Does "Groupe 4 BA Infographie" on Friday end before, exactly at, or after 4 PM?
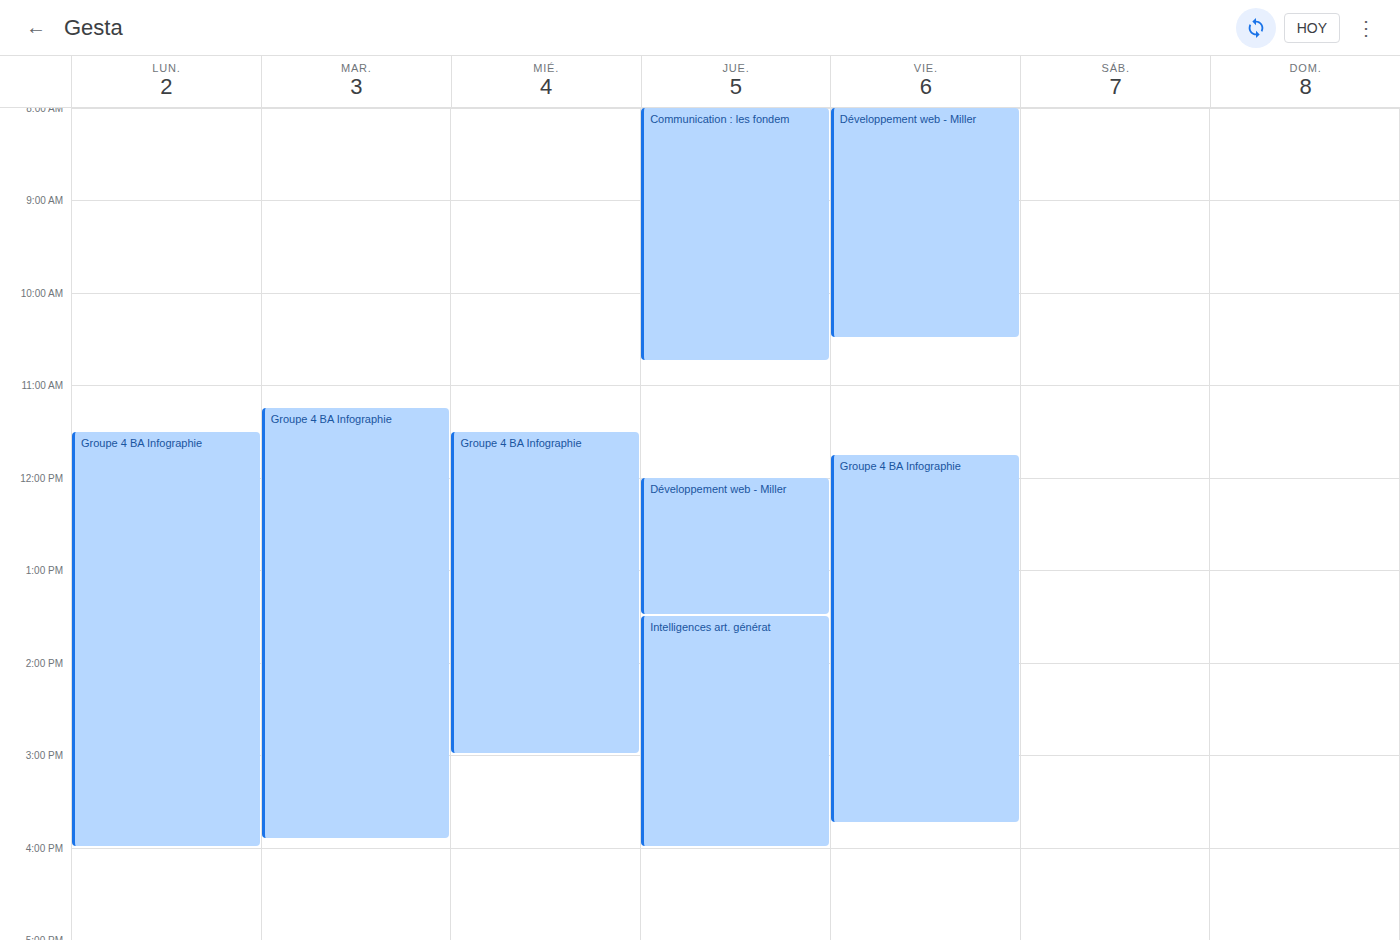
3:45 PM -- before 4 PM, 15 minutes above the 4 PM line.